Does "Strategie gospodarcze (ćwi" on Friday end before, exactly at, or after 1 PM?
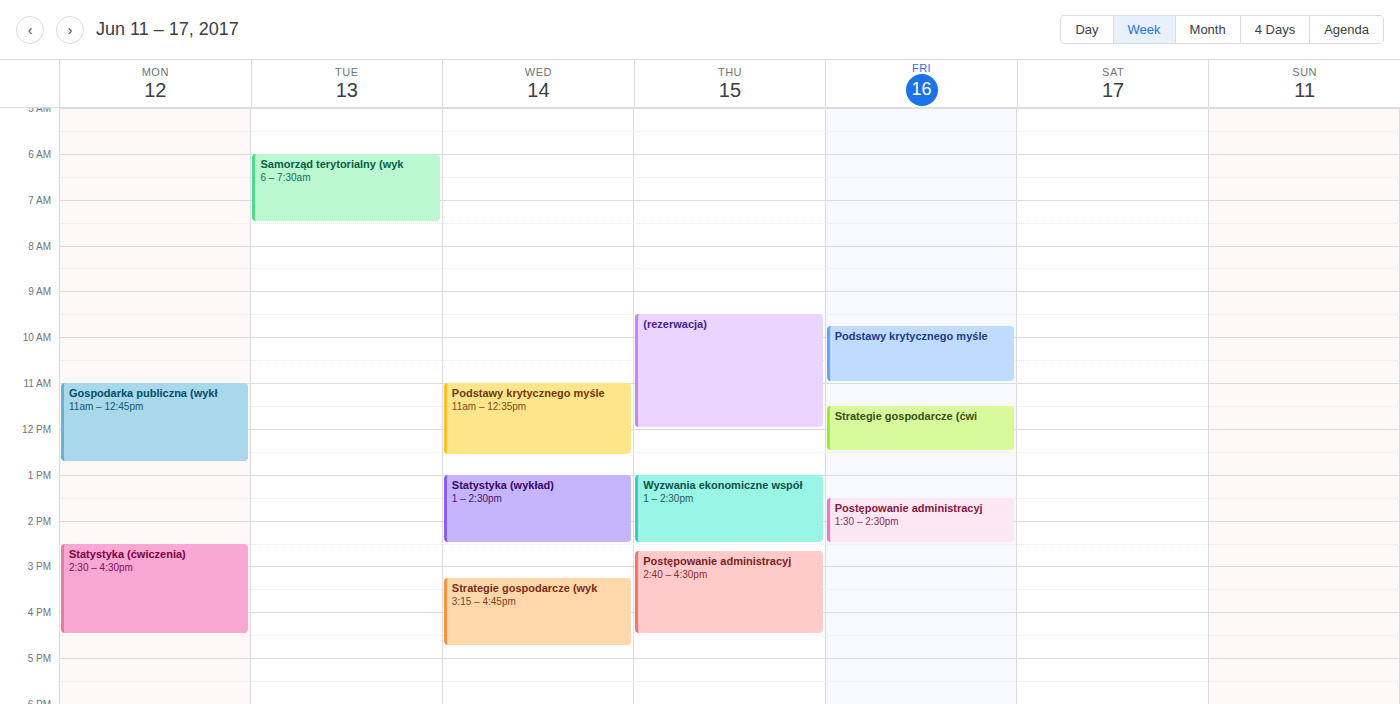
12:30 PM -- before 1 PM, 30 minutes above the 1 PM line.